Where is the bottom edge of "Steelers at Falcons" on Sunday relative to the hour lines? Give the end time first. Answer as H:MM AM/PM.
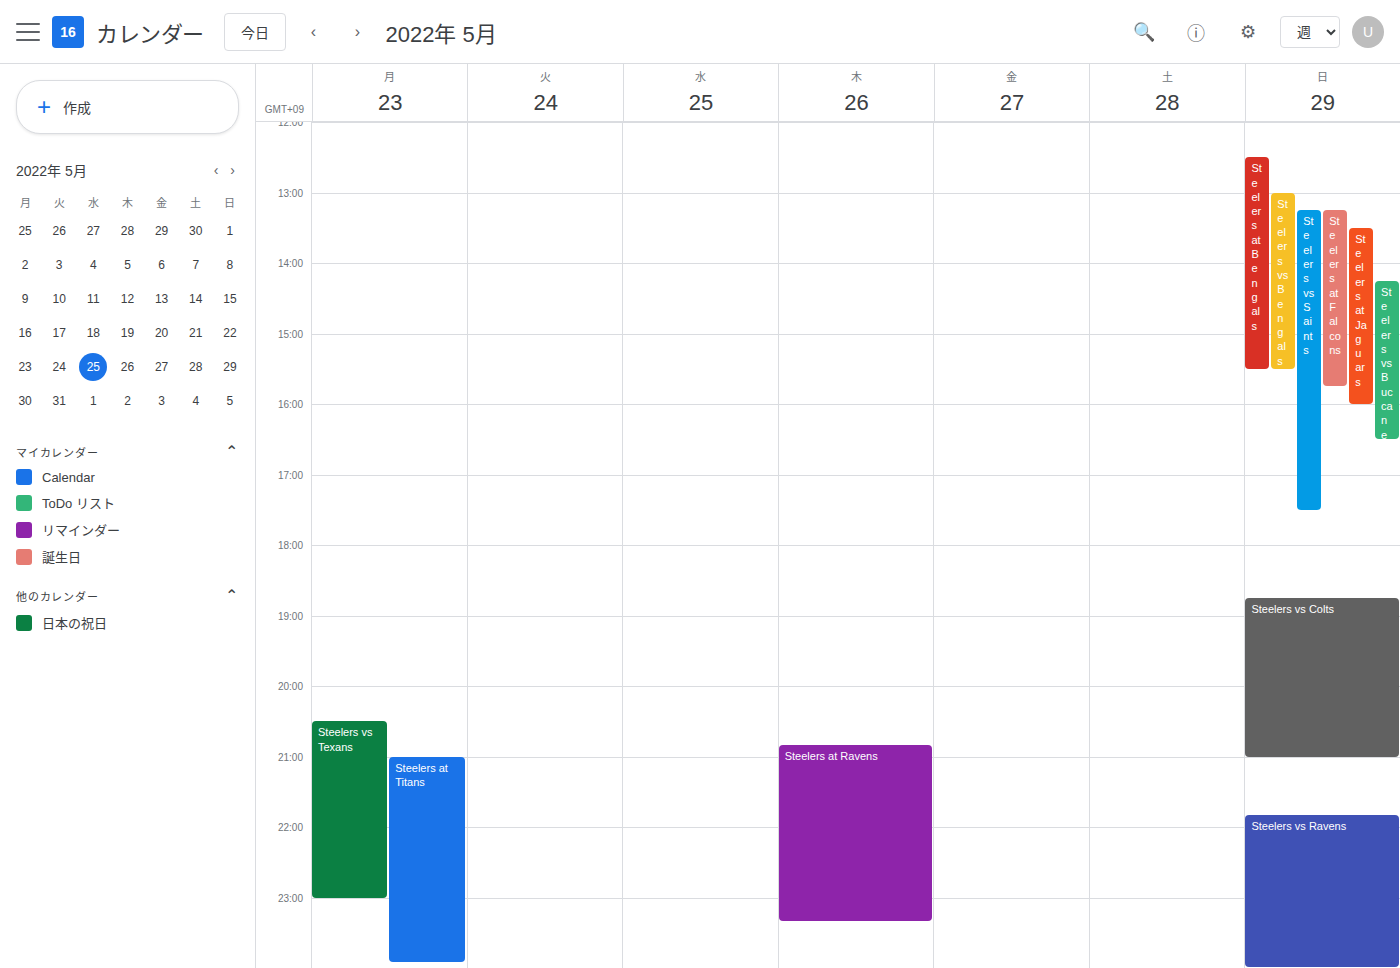
3:45 PM -- neither: three quarters of the way from the 3 PM line to the 4 PM line.